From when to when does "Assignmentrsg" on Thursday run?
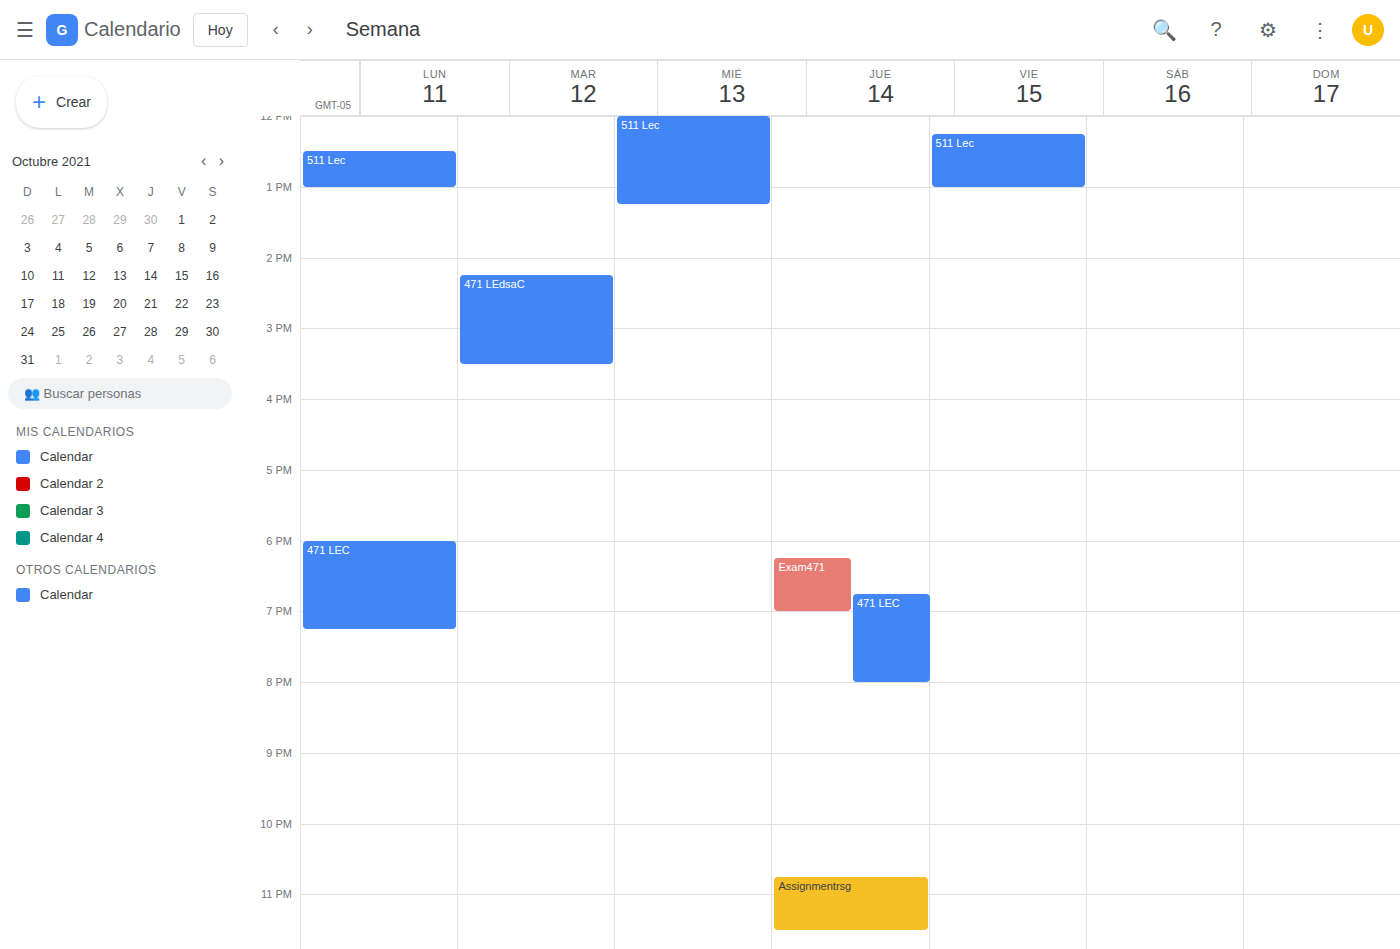
10:45 PM to 11:30 PM